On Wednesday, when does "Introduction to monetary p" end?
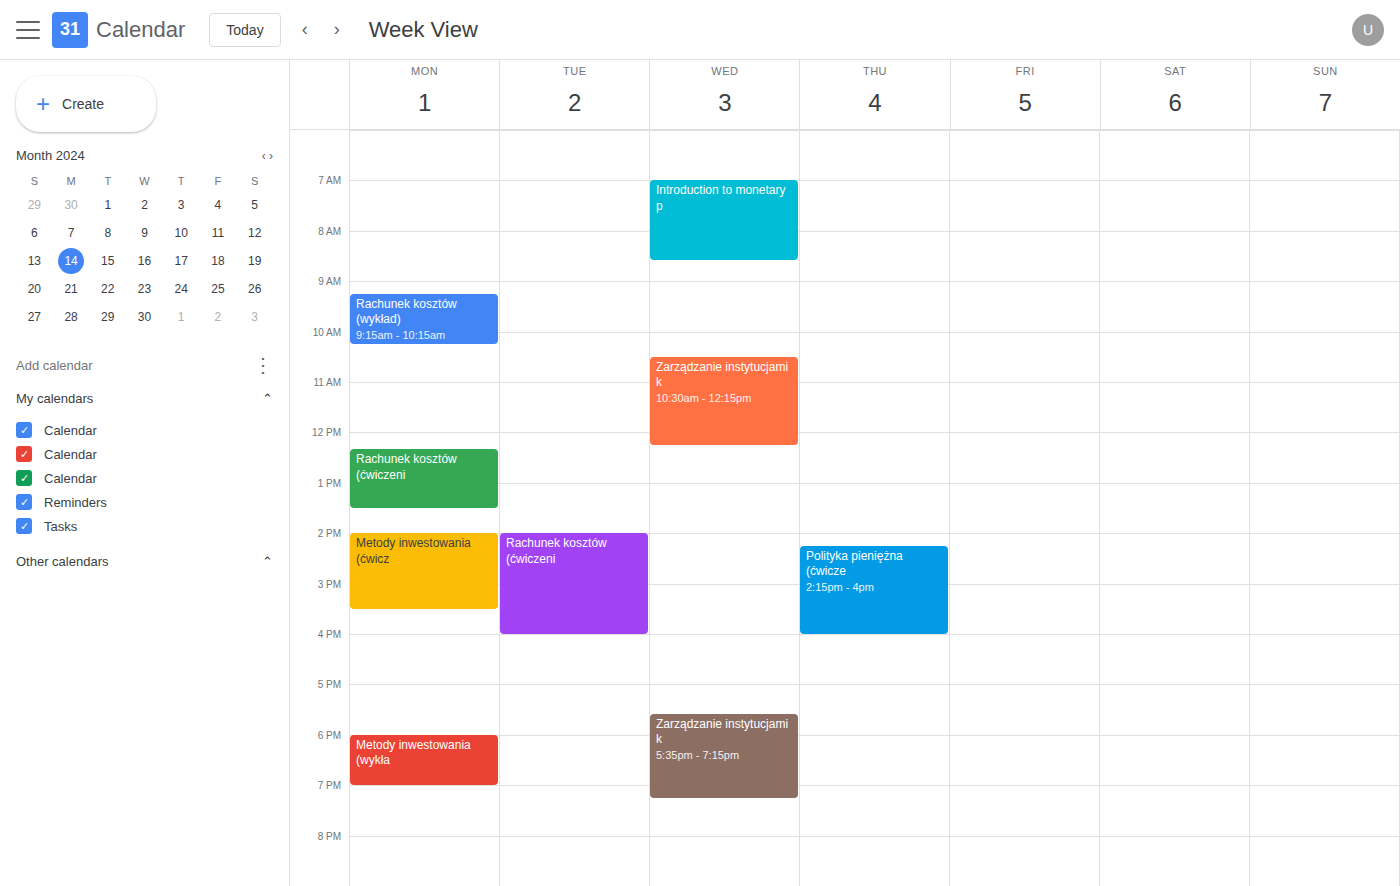
8:35 AM